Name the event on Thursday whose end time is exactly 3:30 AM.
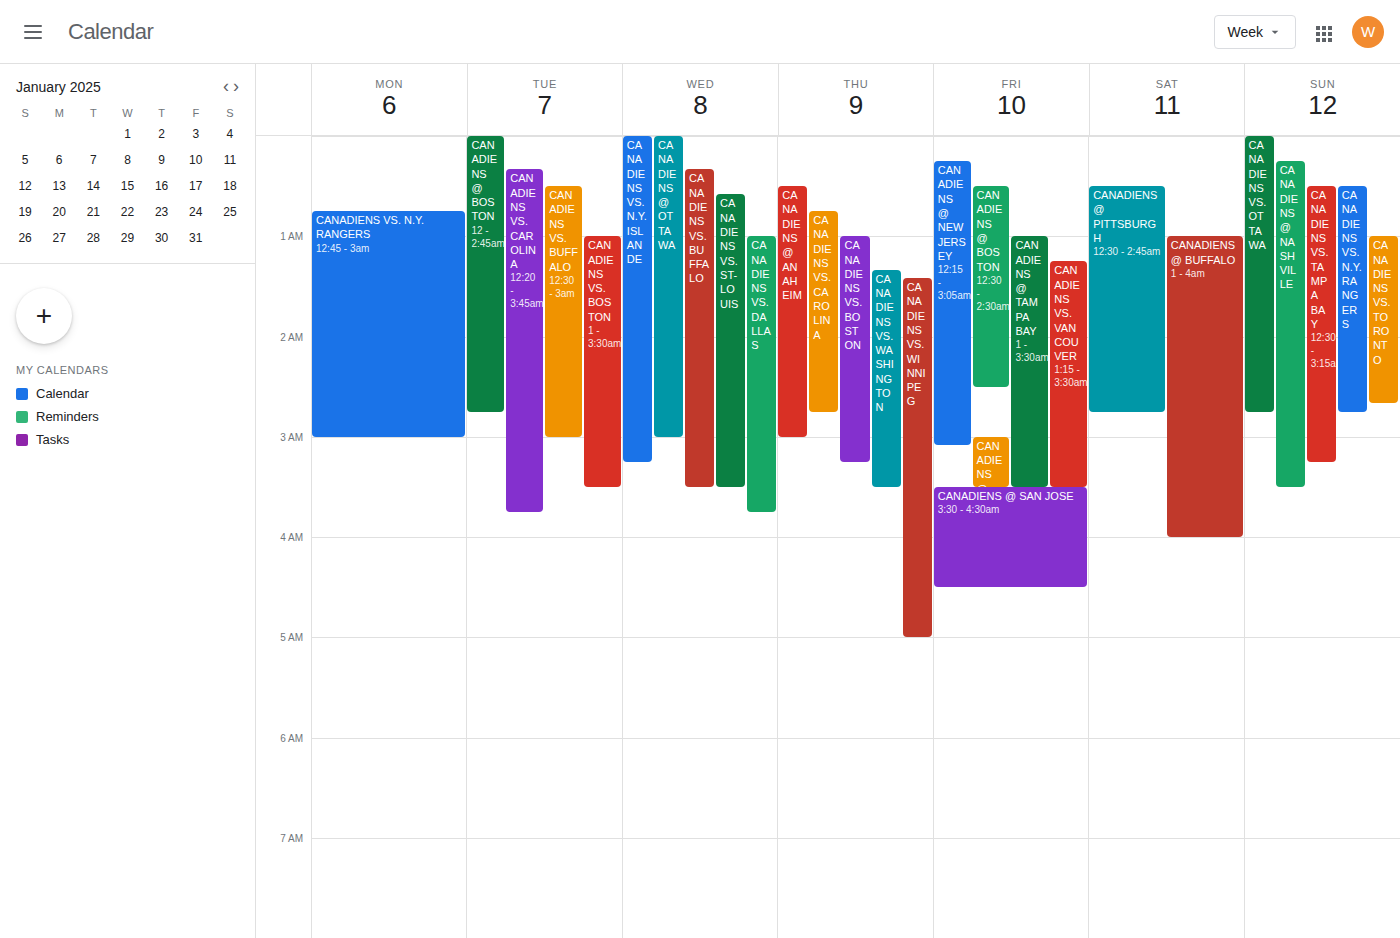
"CANADIENS VS. WASHINGTON"